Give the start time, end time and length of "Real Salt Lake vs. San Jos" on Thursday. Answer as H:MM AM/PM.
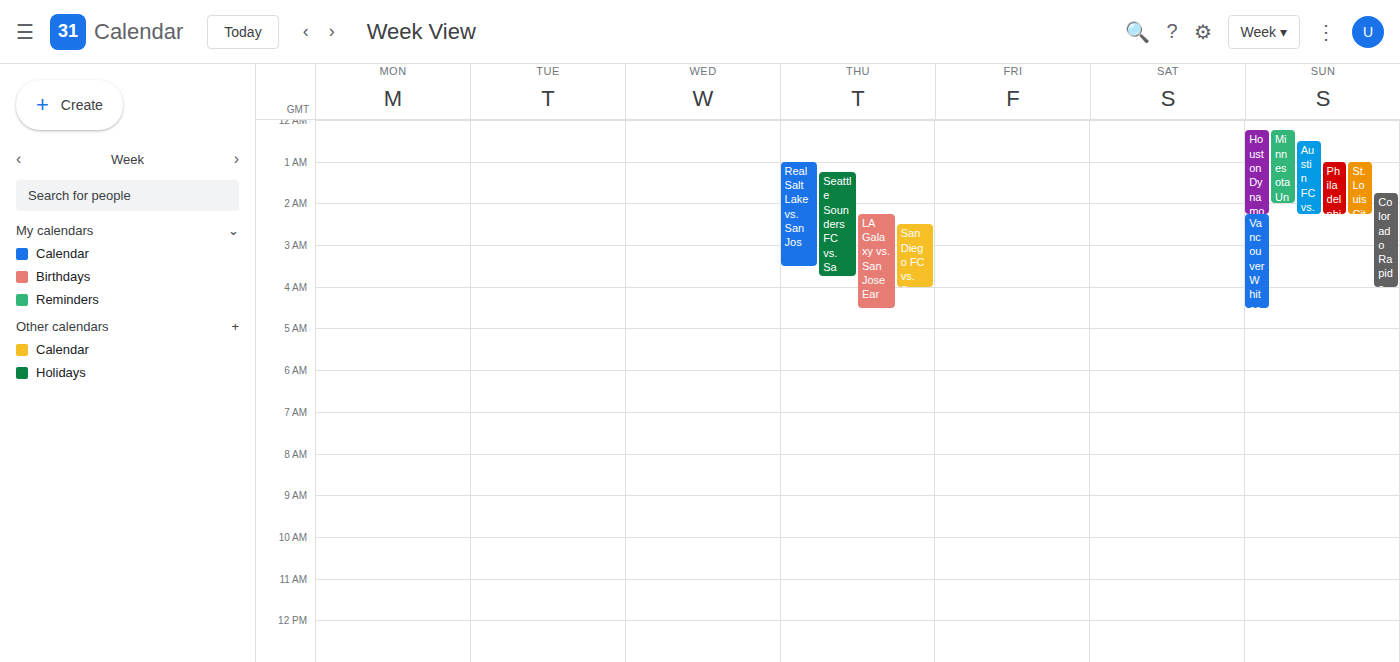
1:00 AM to 3:30 AM, 2 hours 30 minutes